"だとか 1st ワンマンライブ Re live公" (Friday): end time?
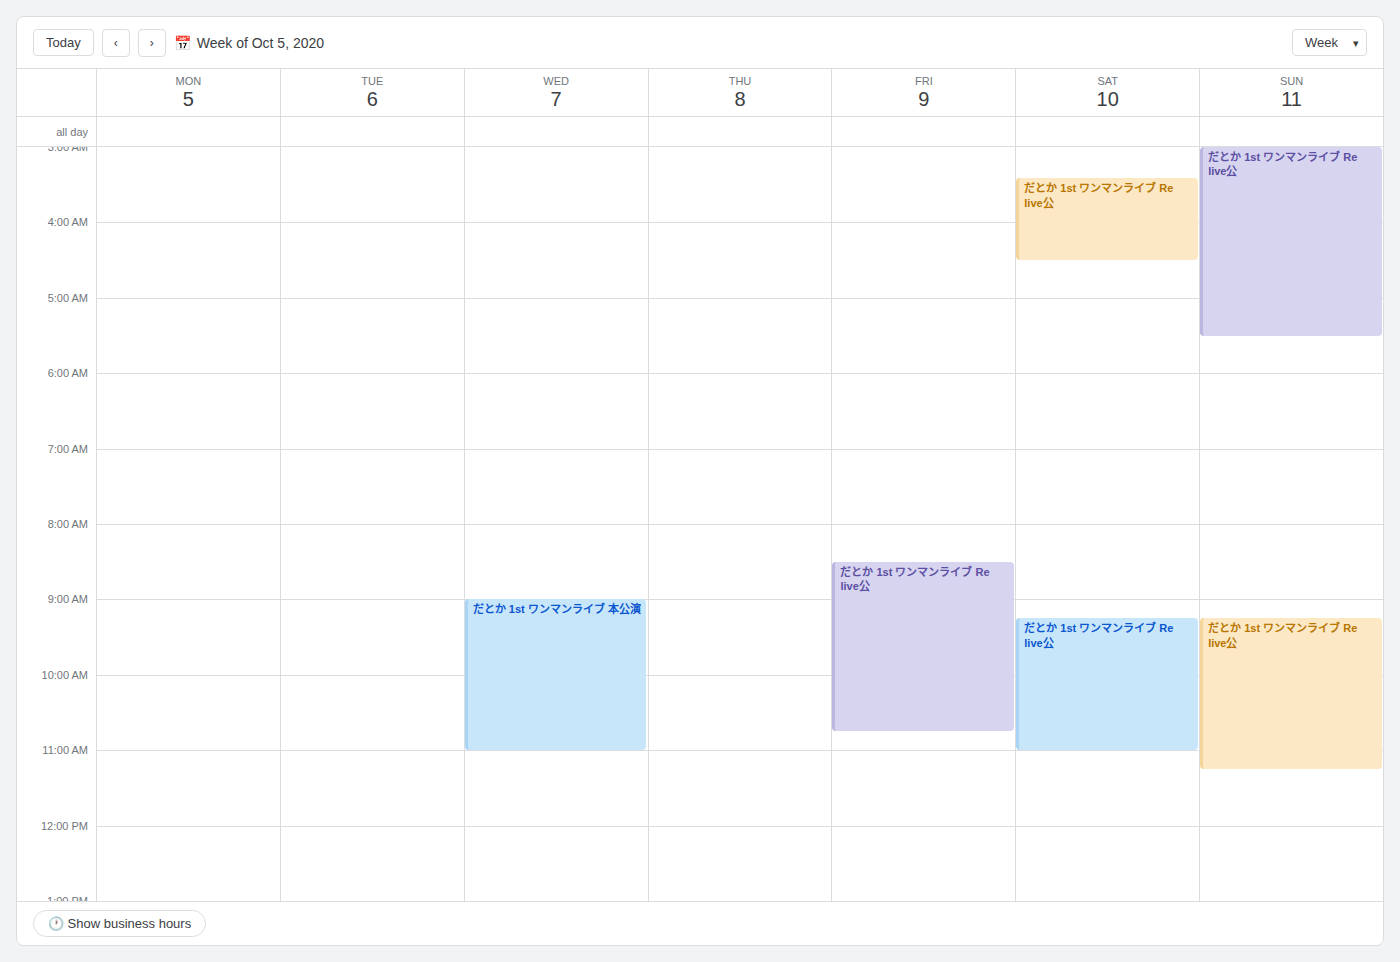
10:45